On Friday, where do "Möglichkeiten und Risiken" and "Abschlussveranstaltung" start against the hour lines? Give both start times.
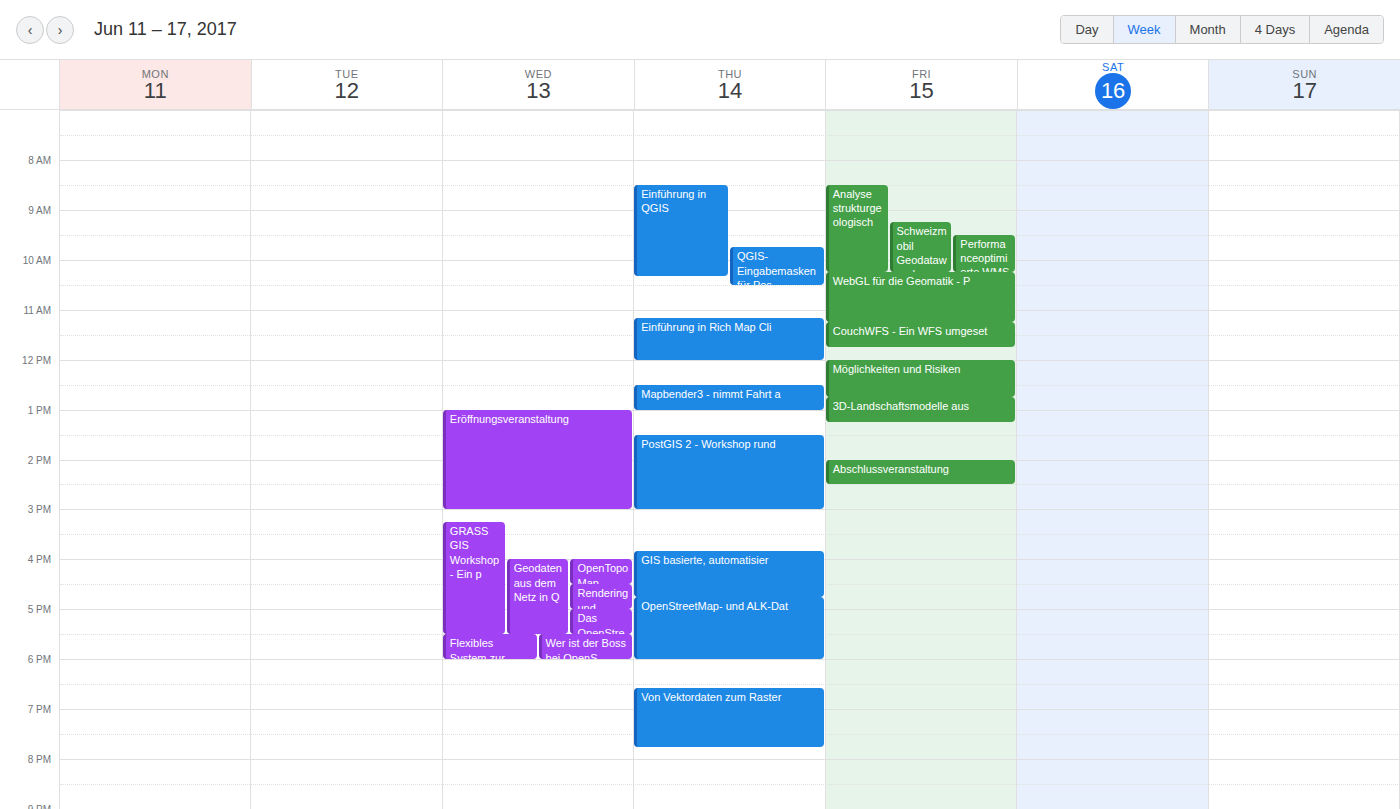
"Möglichkeiten und Risiken": 12:00 PM, exactly on the 12 PM line. "Abschlussveranstaltung": 2:00 PM, exactly on the 2 PM line.